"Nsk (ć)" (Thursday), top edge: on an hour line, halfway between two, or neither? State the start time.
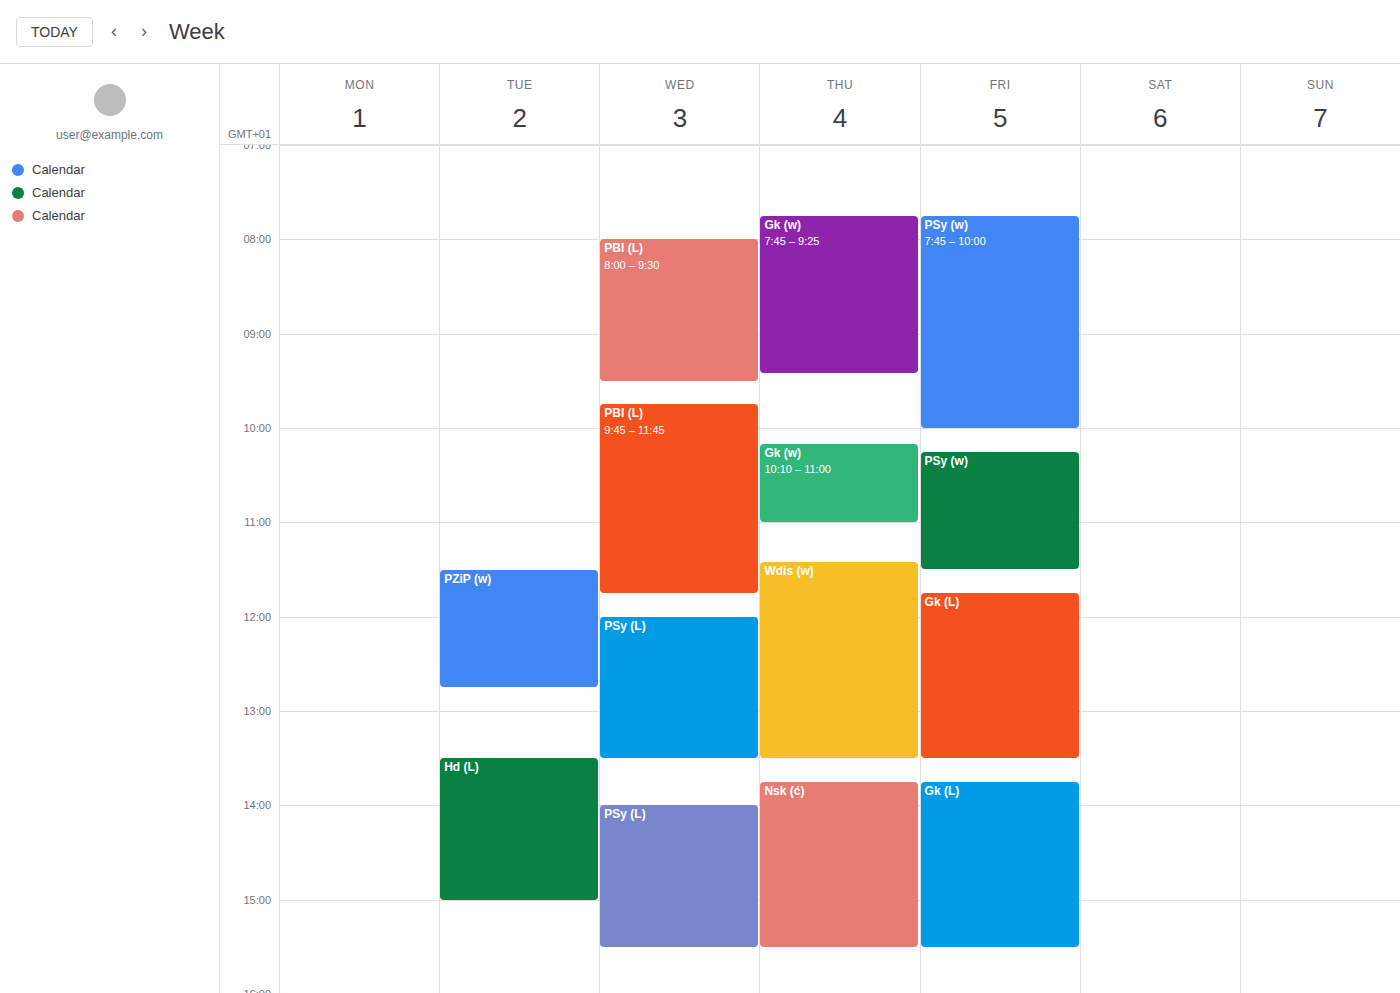
1:45 PM -- neither: three quarters of the way from the 1 PM line to the 2 PM line.